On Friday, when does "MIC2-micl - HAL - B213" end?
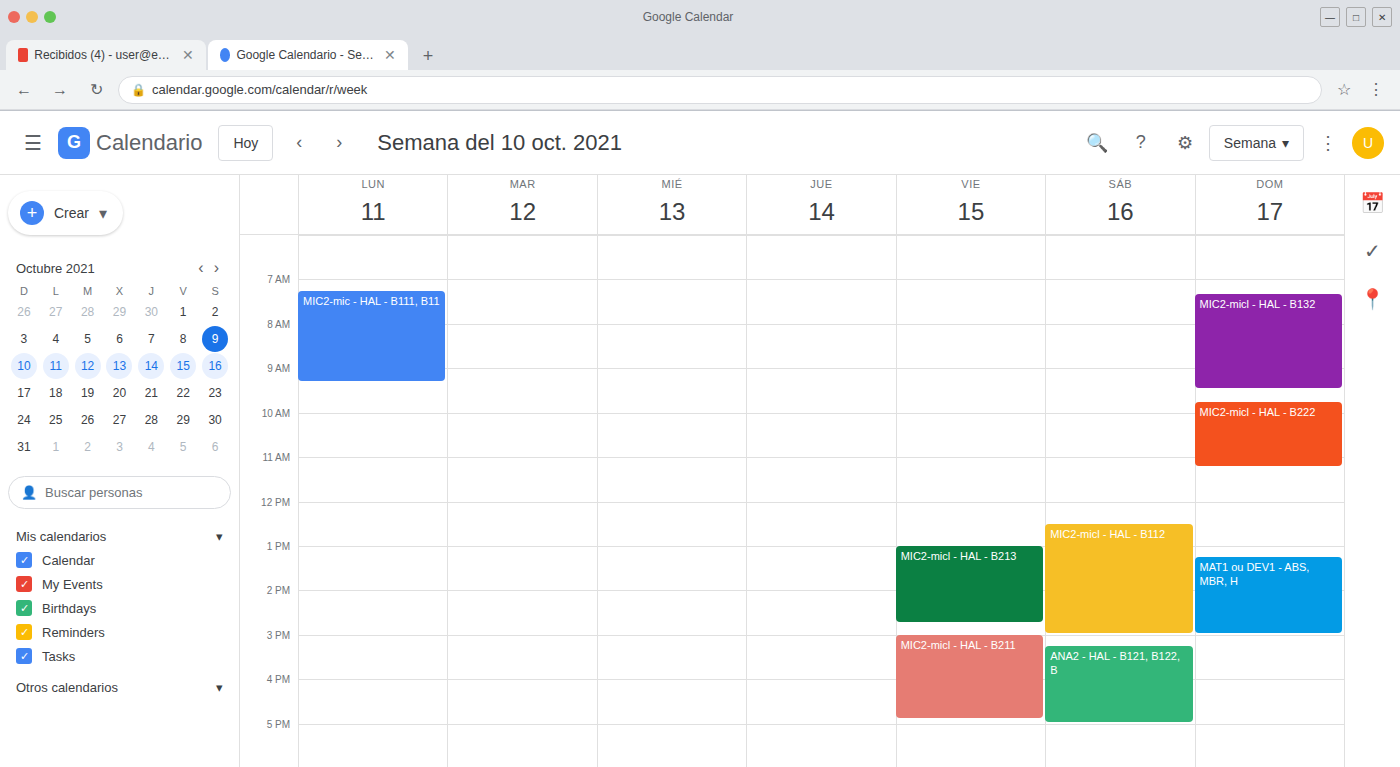
2:45 PM